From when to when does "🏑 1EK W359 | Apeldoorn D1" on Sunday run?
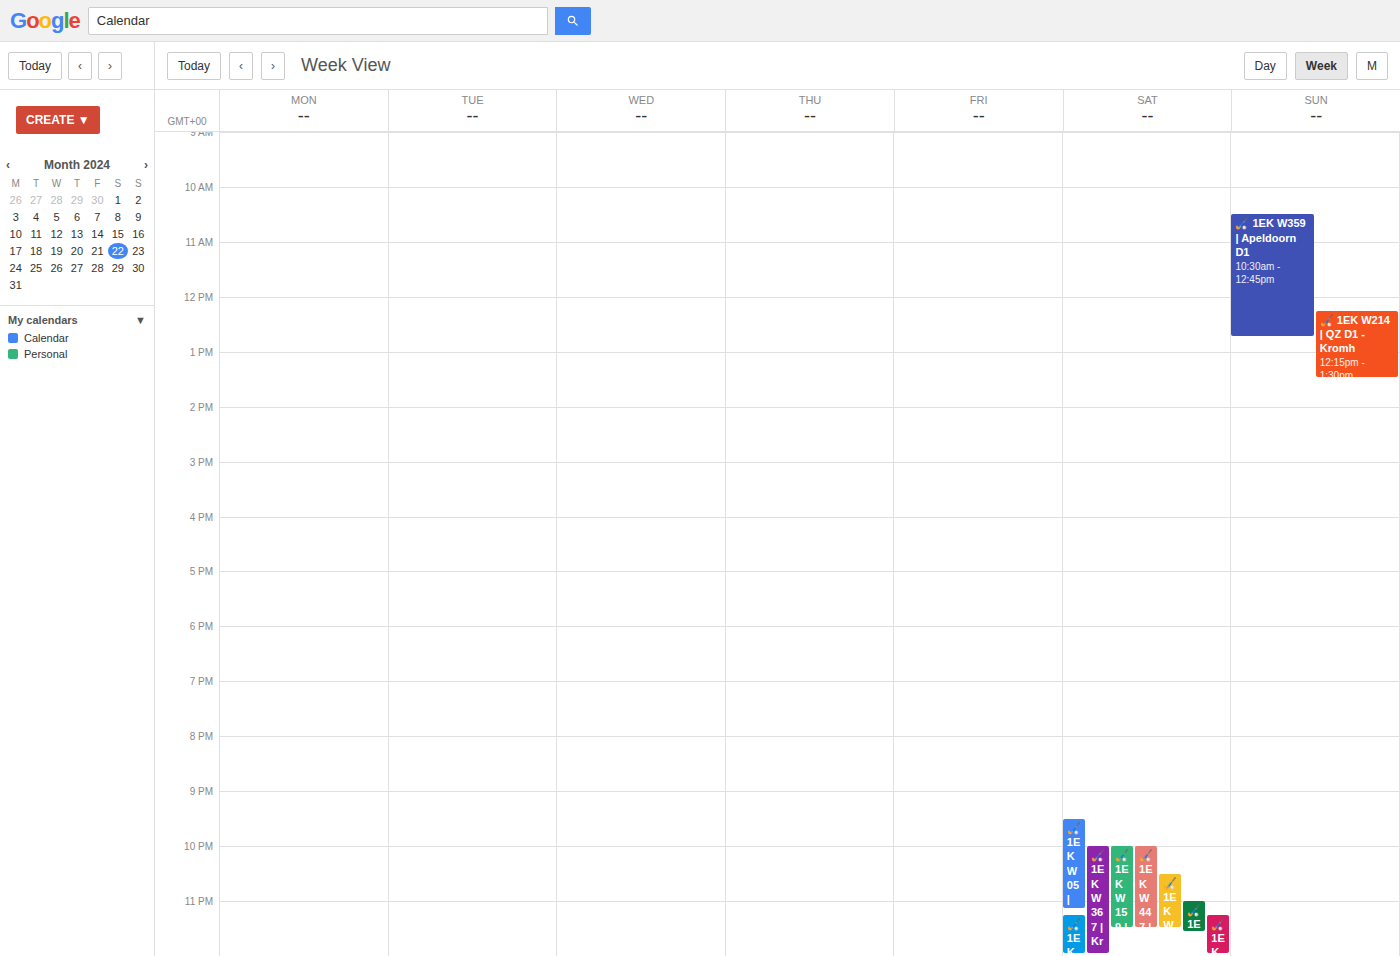
10:30 AM to 12:45 PM